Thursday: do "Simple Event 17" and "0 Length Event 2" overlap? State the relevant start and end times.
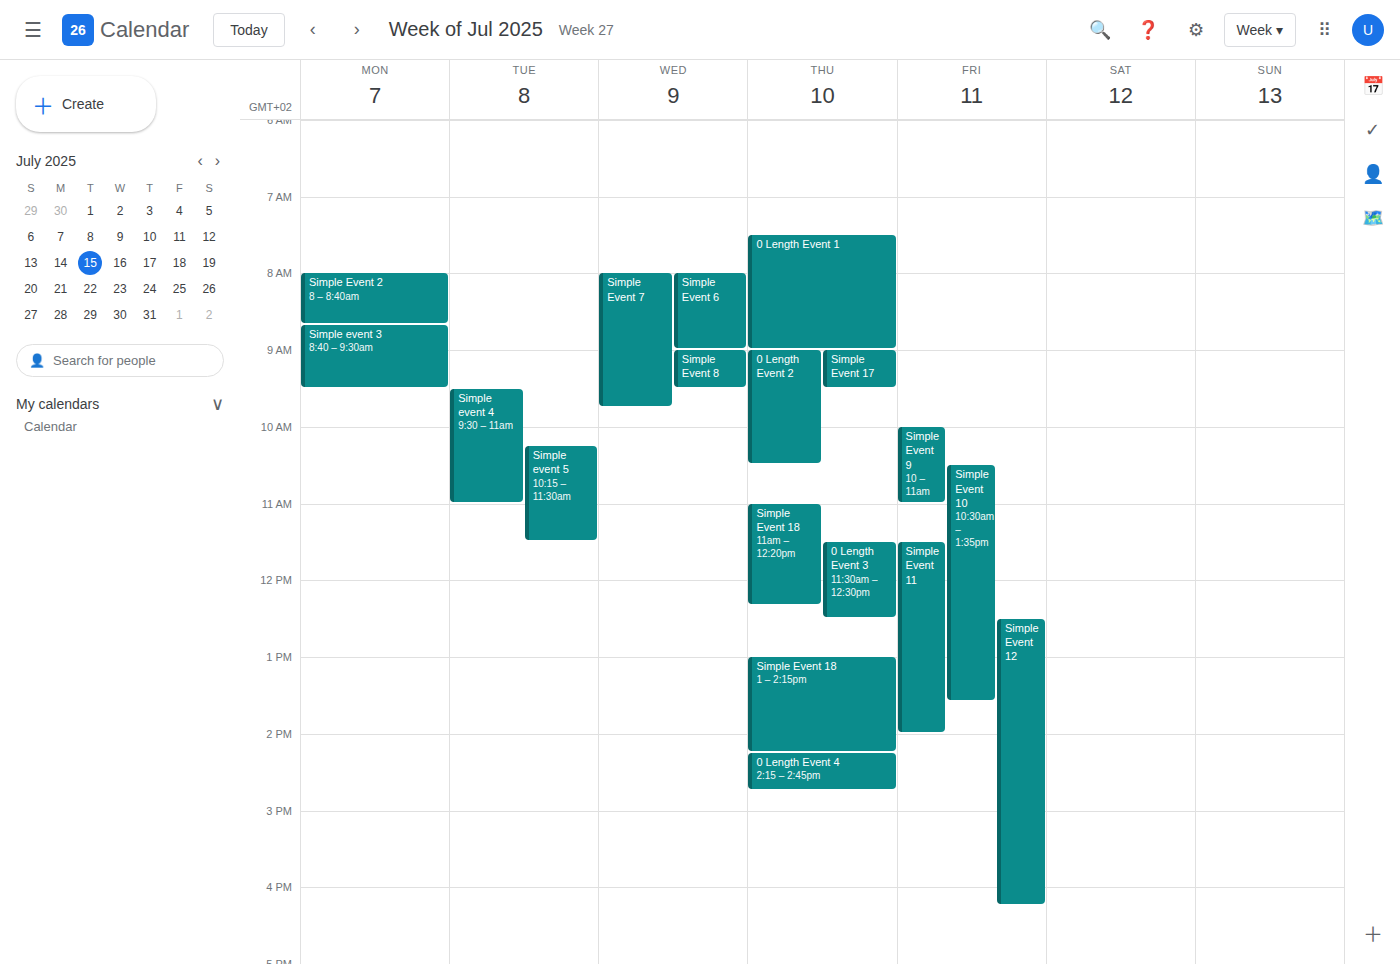
"0 Length Event 2" starts at 09:00, before "Simple Event 17" ends at 09:30 -- they overlap.